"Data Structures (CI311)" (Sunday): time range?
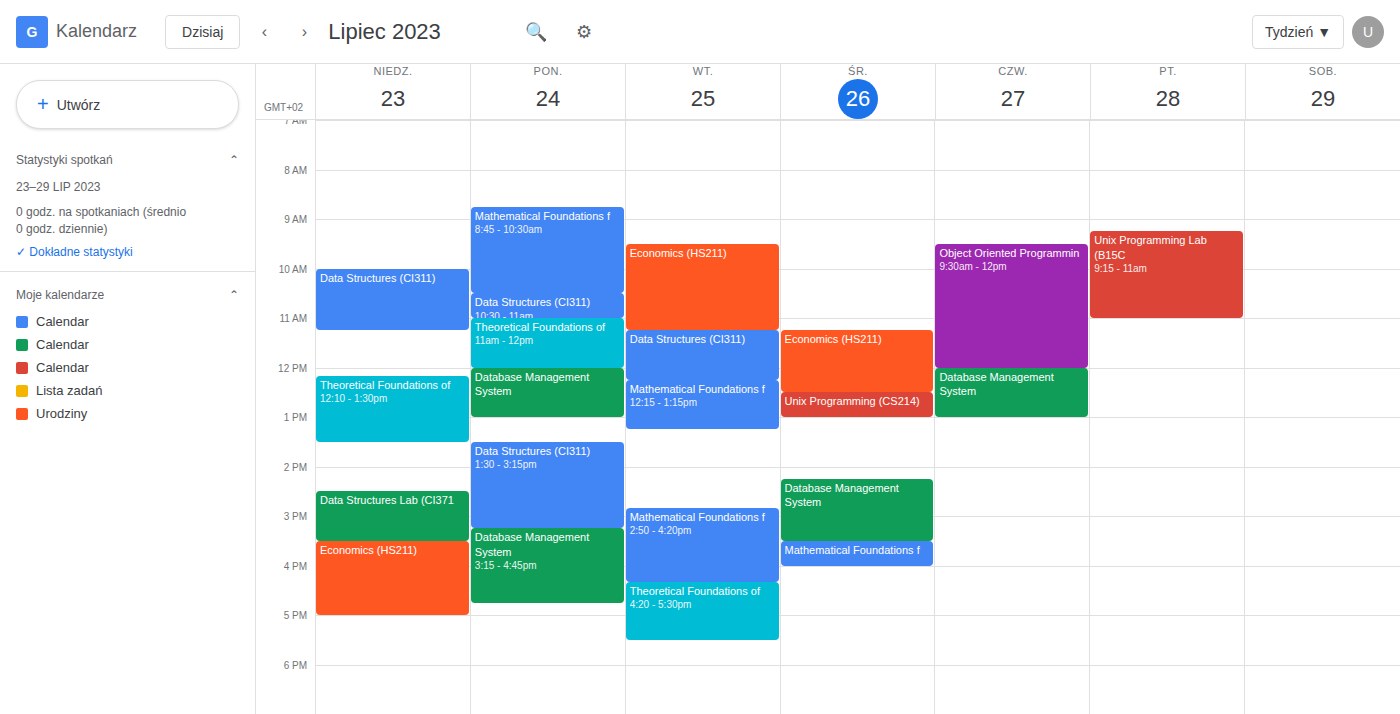
10:00 AM to 11:15 AM